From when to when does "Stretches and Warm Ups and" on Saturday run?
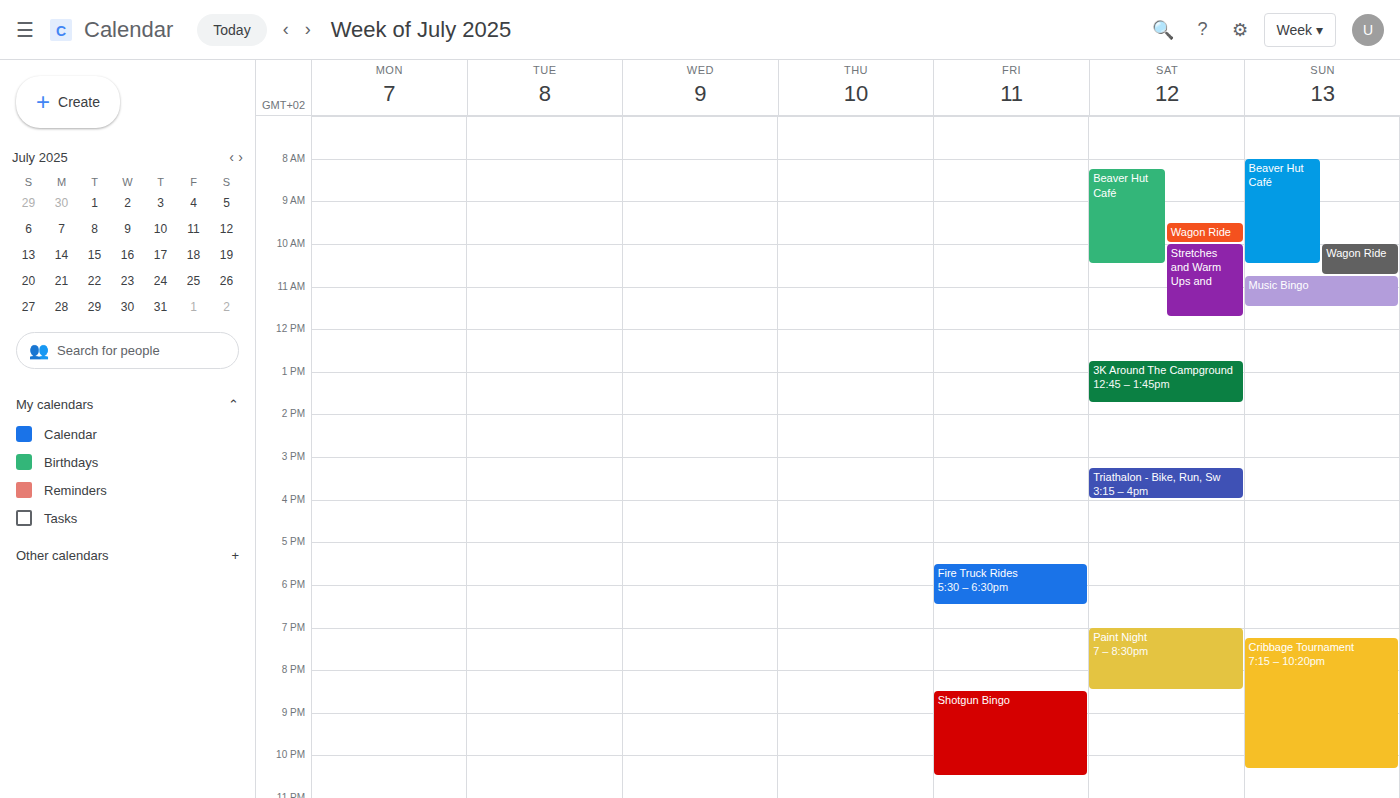
10:00 AM to 11:45 AM